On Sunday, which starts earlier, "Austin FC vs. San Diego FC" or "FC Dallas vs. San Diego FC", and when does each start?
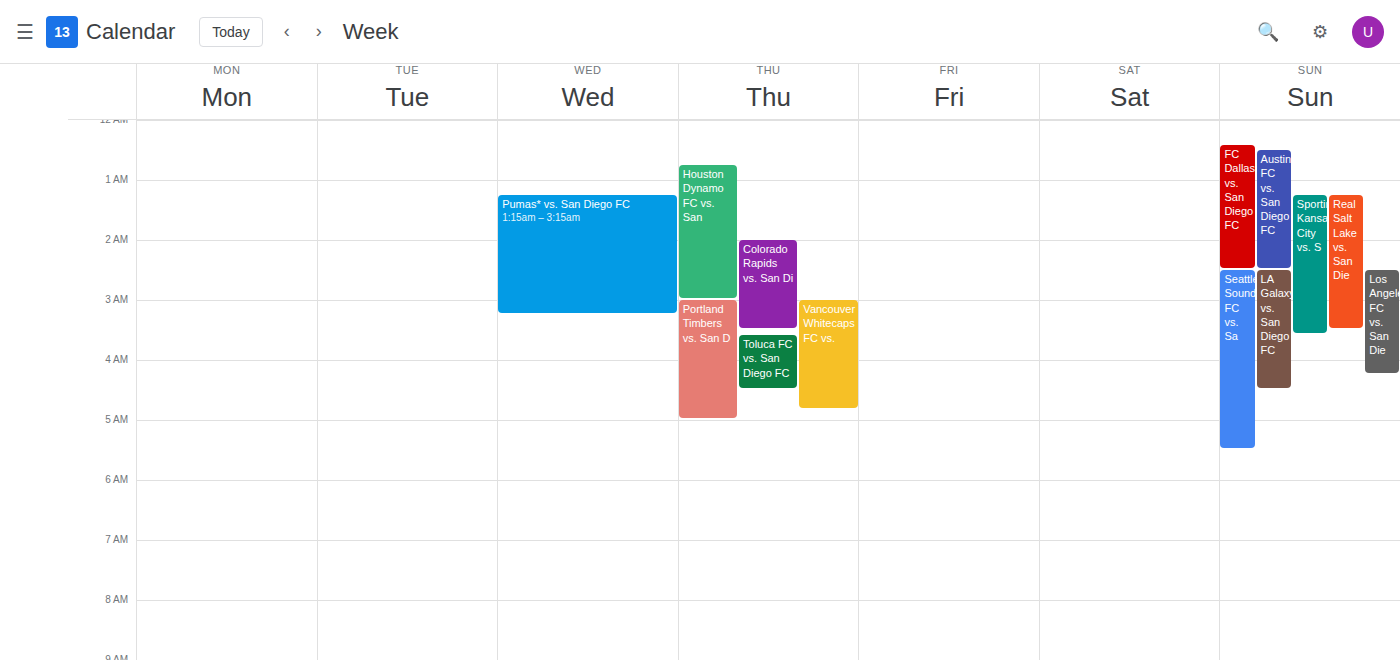
"FC Dallas vs. San Diego FC" 12:25 AM; "Austin FC vs. San Diego FC" 12:30 AM.